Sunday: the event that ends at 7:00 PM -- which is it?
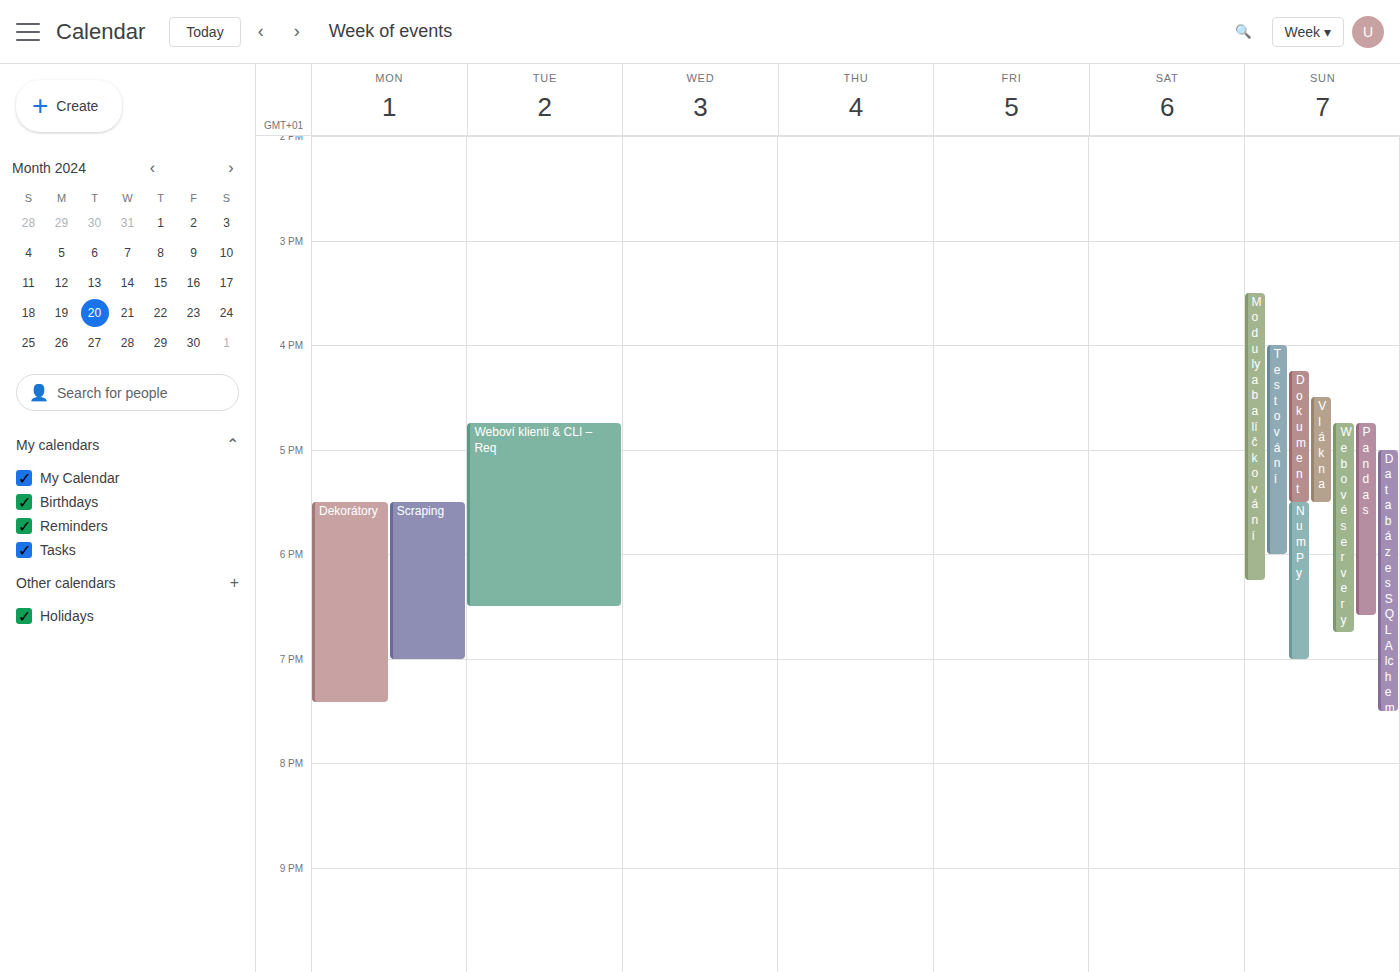
"NumPy"